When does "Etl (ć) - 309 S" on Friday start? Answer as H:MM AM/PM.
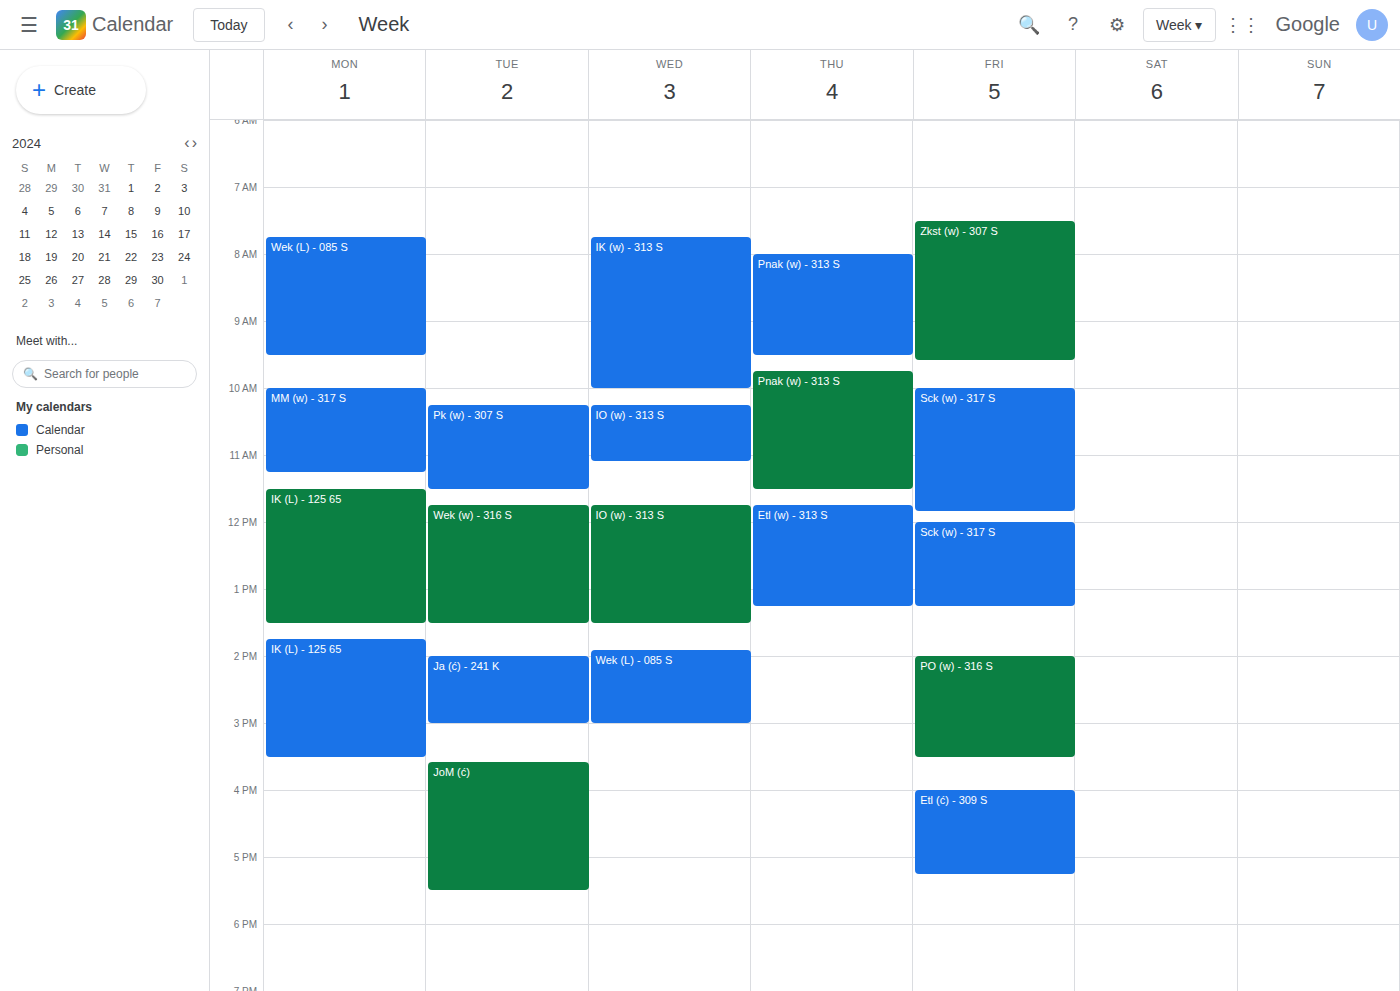
4:00 PM